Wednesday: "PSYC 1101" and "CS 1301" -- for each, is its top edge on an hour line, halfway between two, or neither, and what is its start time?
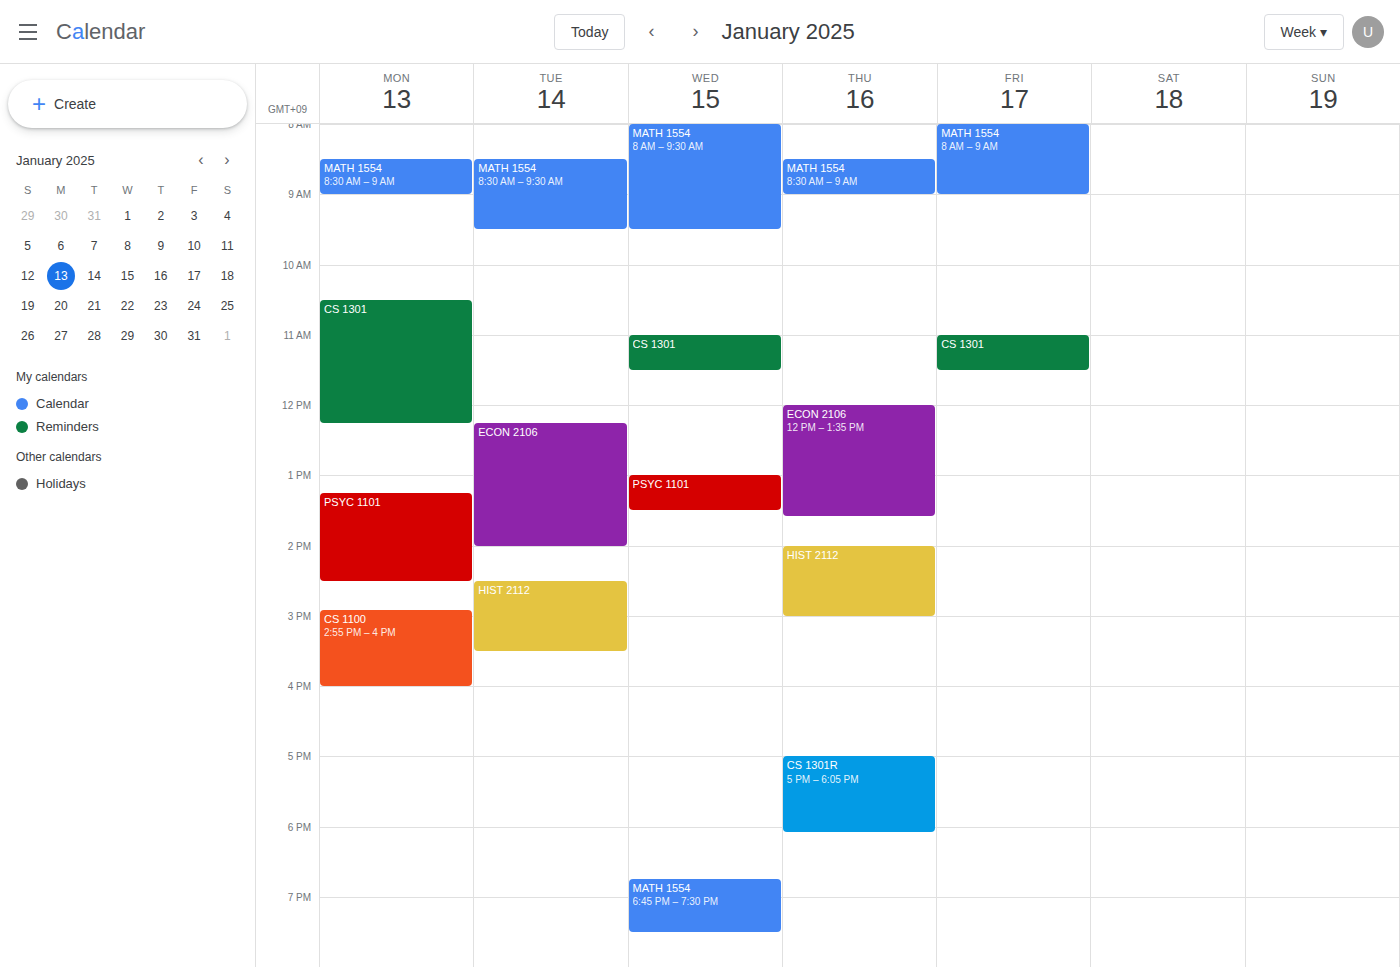
"PSYC 1101": 1:00 PM, exactly on the 1 PM line. "CS 1301": 11:00 AM, exactly on the 11 AM line.